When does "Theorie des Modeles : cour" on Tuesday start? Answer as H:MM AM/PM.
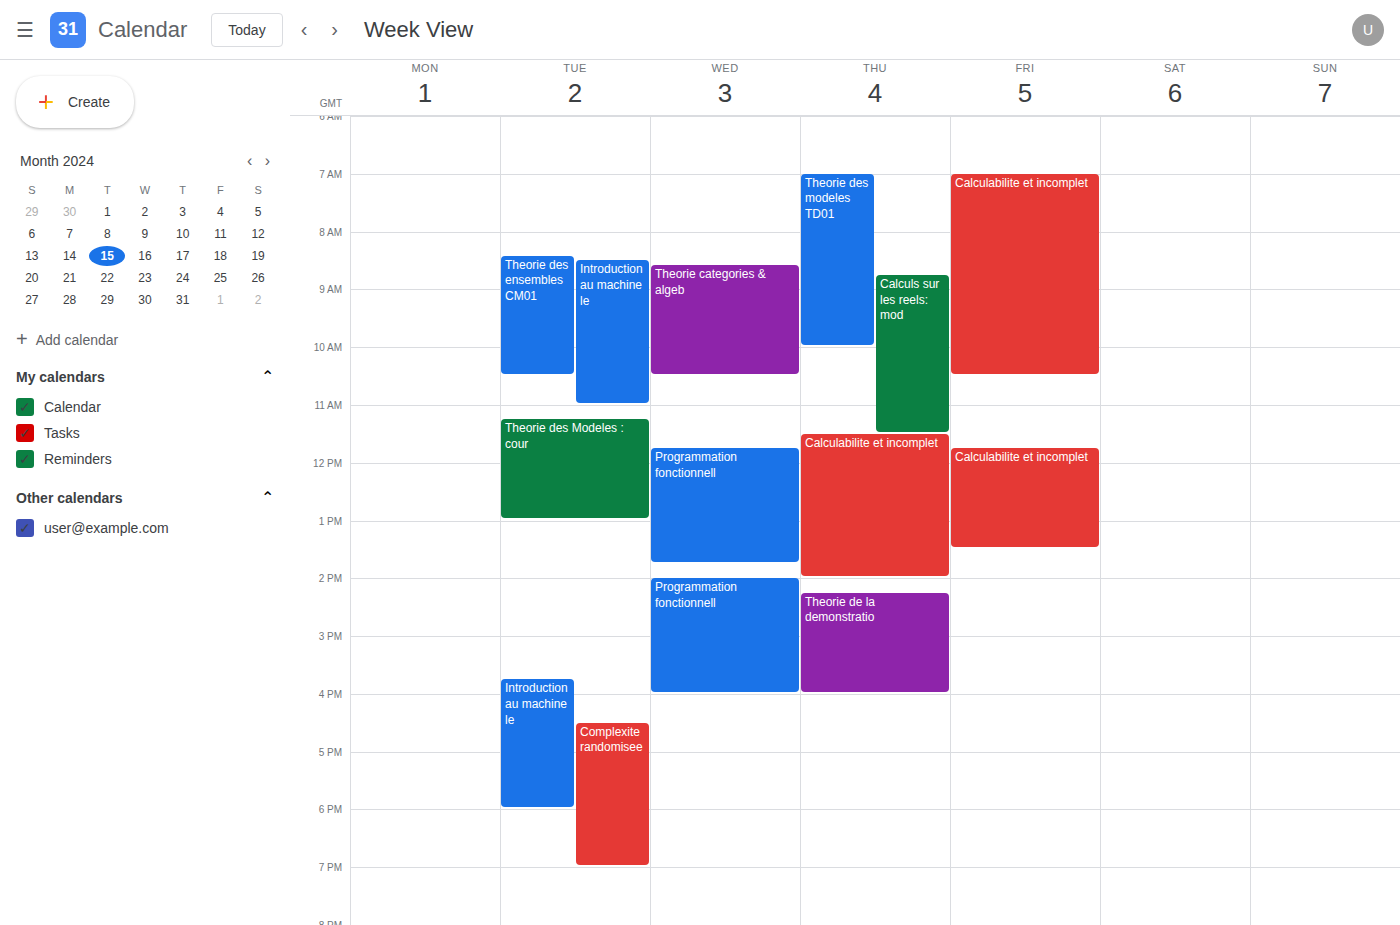
11:15 AM